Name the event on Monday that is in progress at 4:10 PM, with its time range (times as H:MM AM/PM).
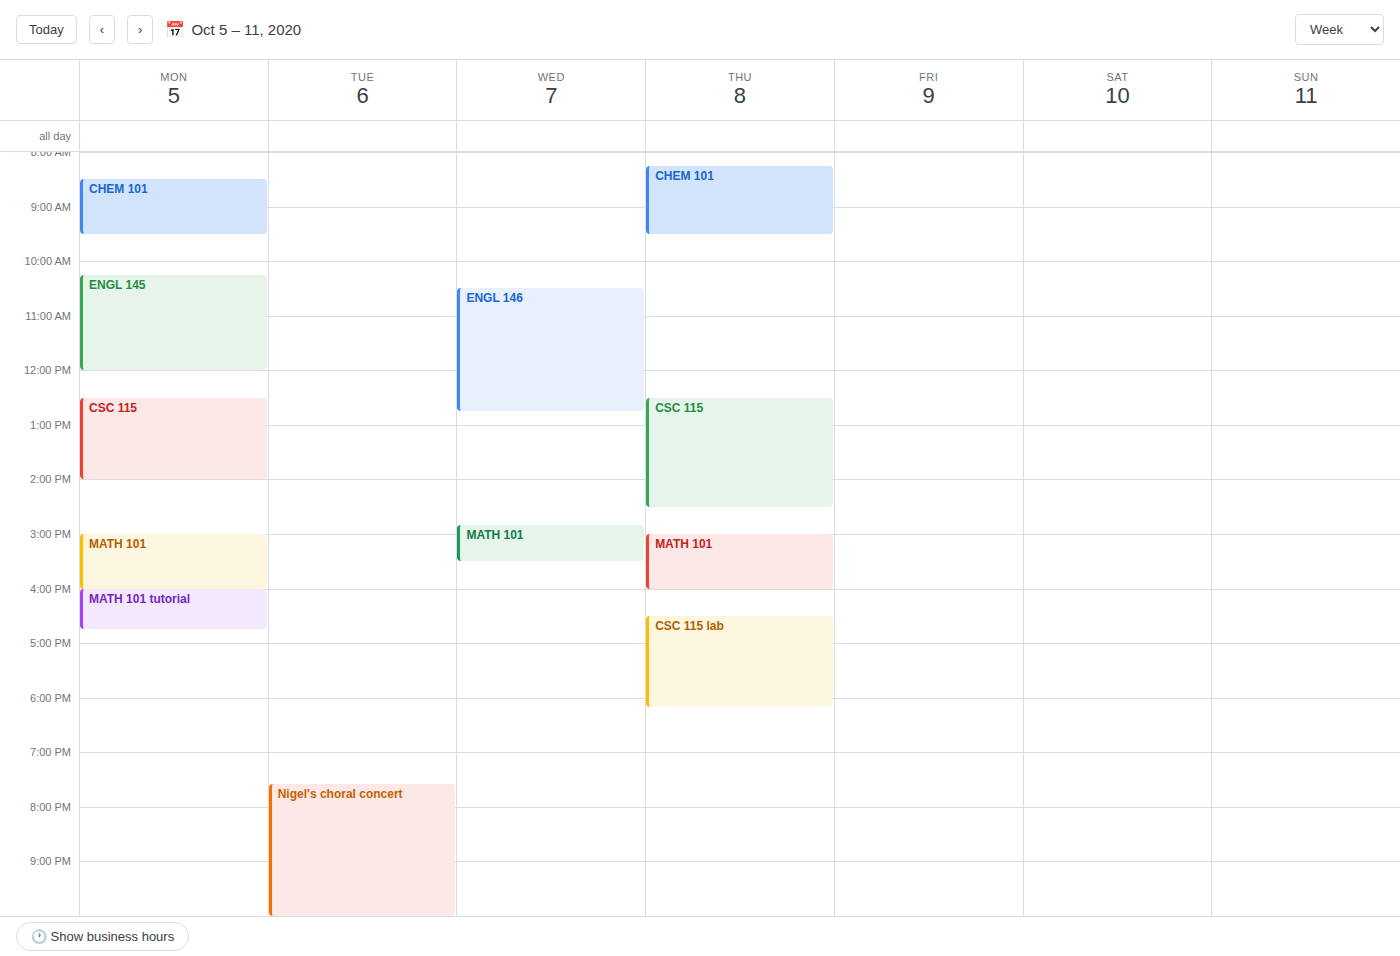
"MATH 101 tutorial", 4:00 PM to 4:45 PM